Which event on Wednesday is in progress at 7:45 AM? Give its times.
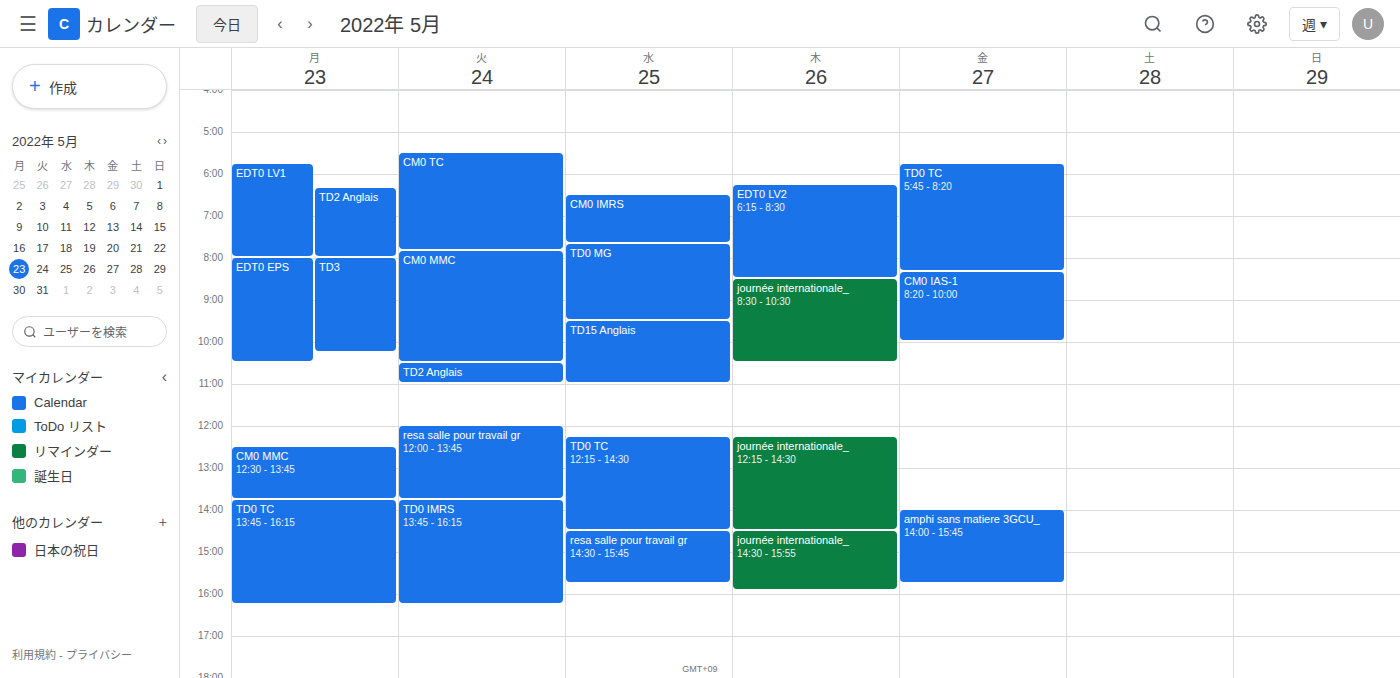
"TD0 MG", 7:40 AM to 9:30 AM